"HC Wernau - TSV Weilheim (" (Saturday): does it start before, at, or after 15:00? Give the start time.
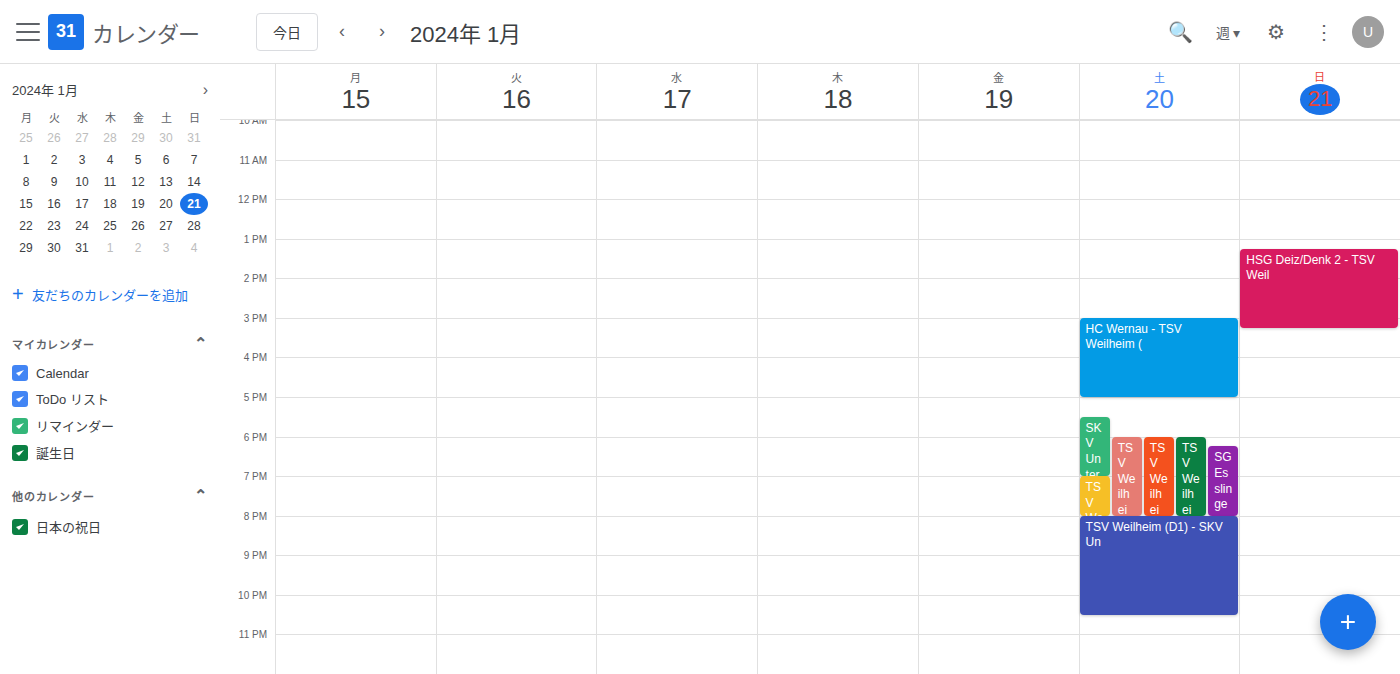
15:00 -- exactly at 15:00, on the 15:00 line.